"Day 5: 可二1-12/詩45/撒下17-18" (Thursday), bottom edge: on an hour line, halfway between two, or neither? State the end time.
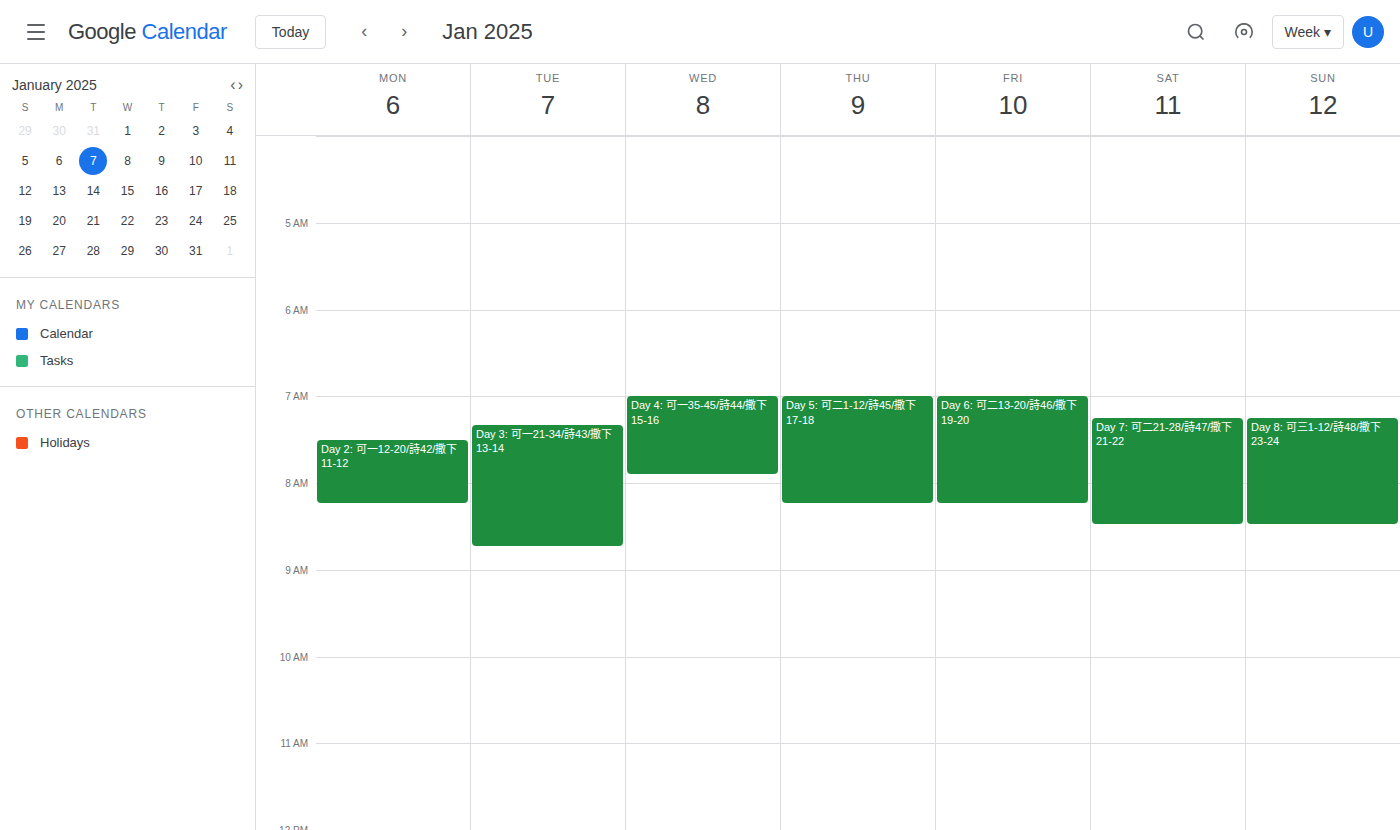
8:15 AM -- neither: a quarter of the way from the 8 AM line to the 9 AM line.